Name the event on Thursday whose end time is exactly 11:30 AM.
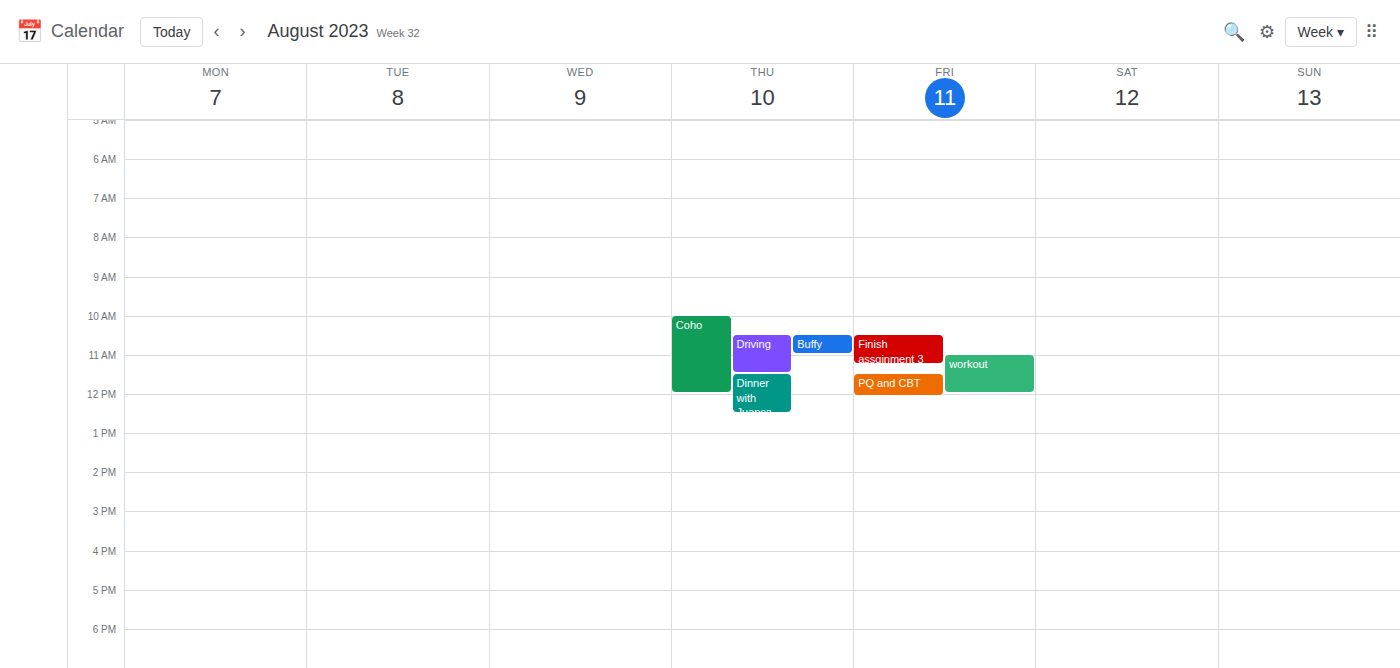
"Driving"